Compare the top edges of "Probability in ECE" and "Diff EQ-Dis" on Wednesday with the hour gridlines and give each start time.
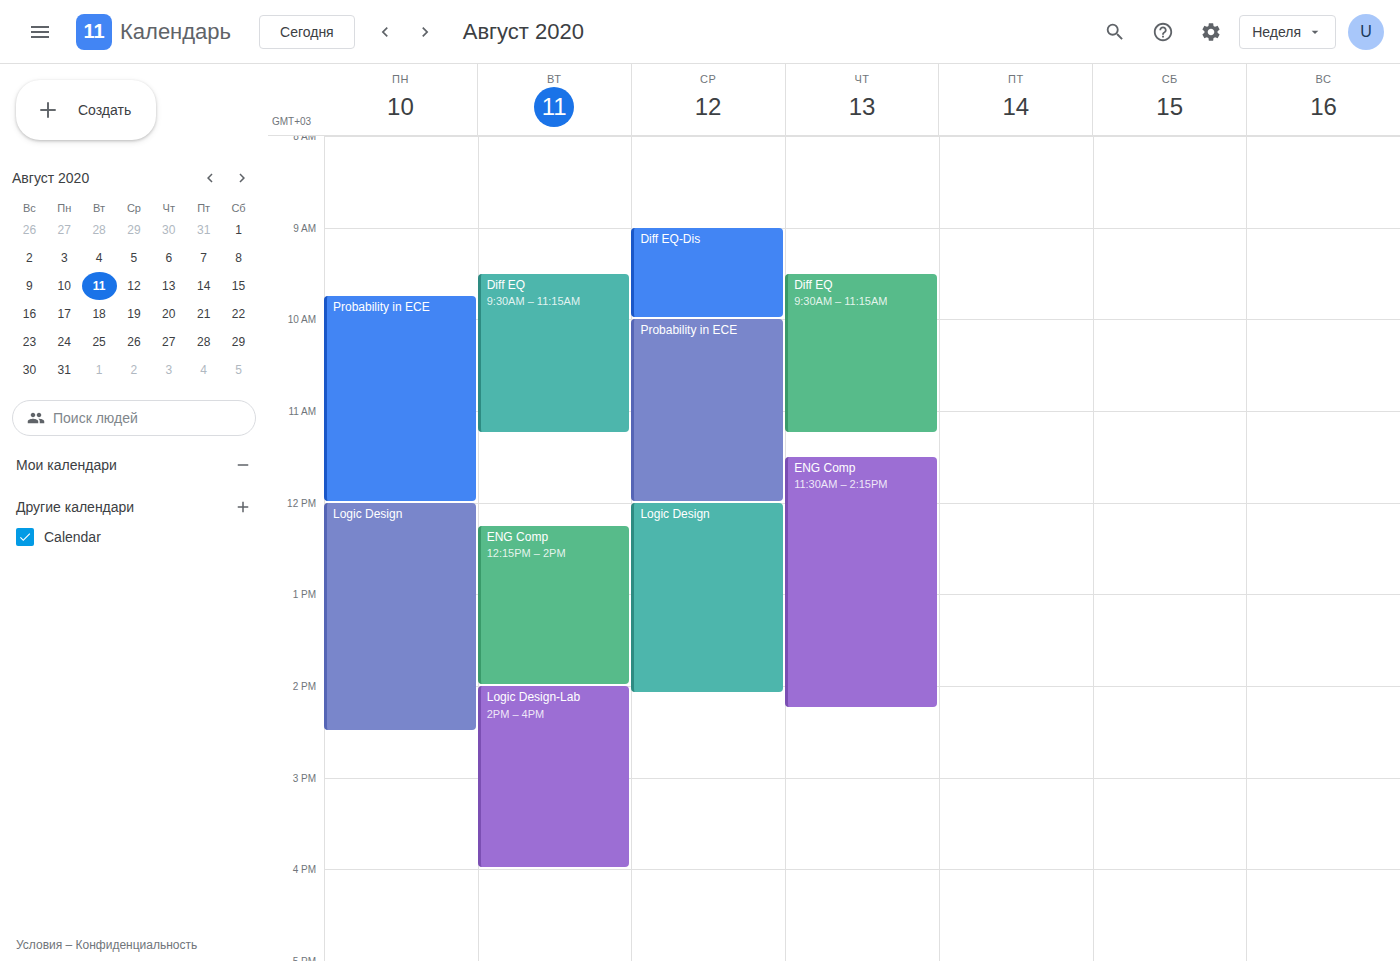
"Probability in ECE": 10:00 AM, exactly on the 10 AM line. "Diff EQ-Dis": 9:00 AM, exactly on the 9 AM line.